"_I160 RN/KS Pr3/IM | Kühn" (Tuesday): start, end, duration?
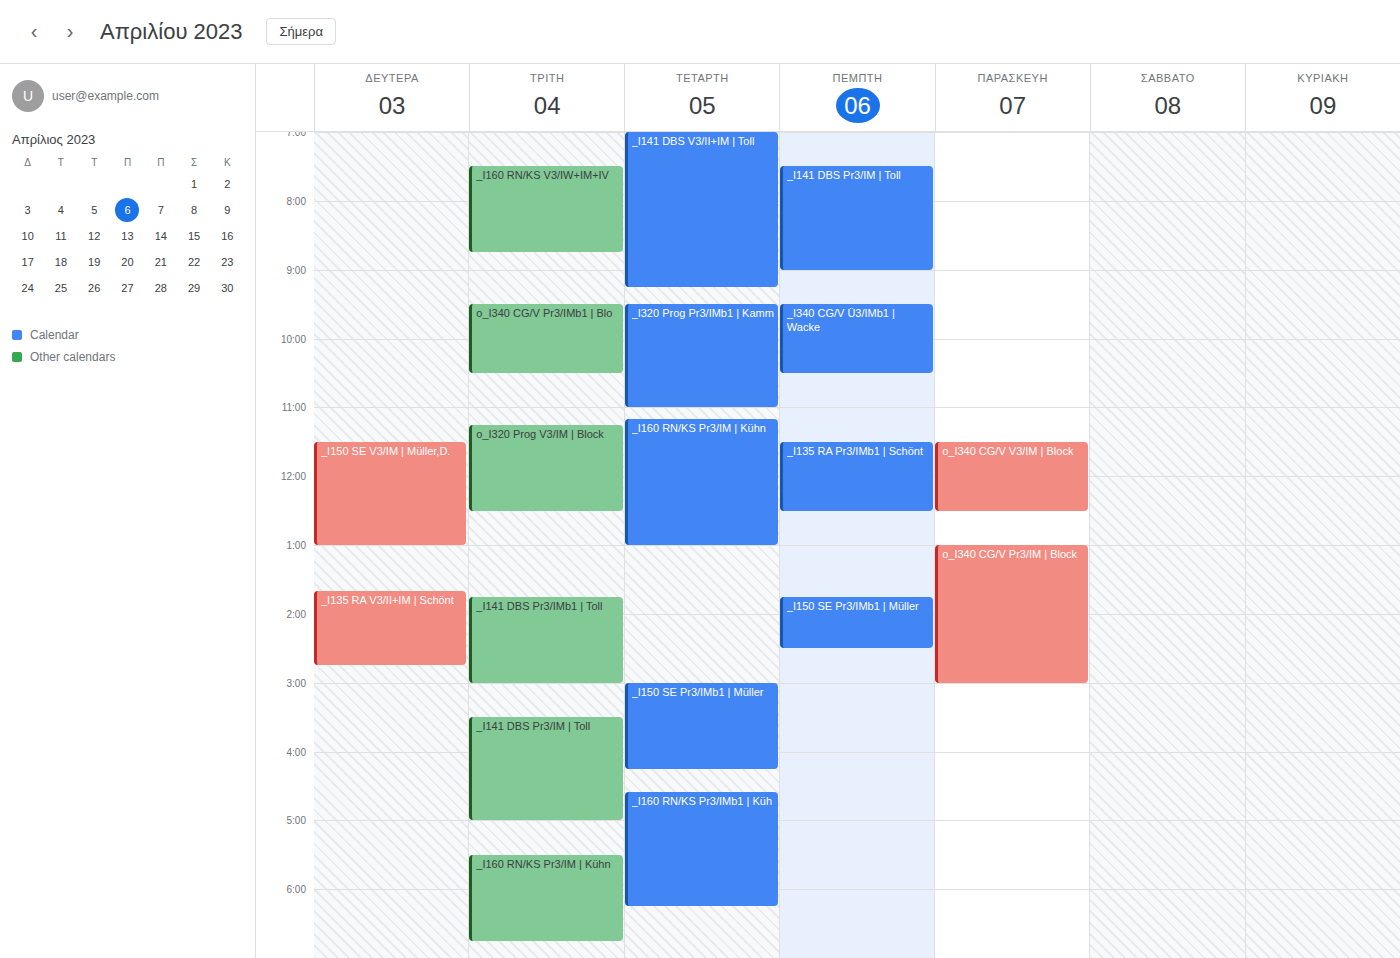
5:30 PM to 6:45 PM, 1 hour 15 minutes